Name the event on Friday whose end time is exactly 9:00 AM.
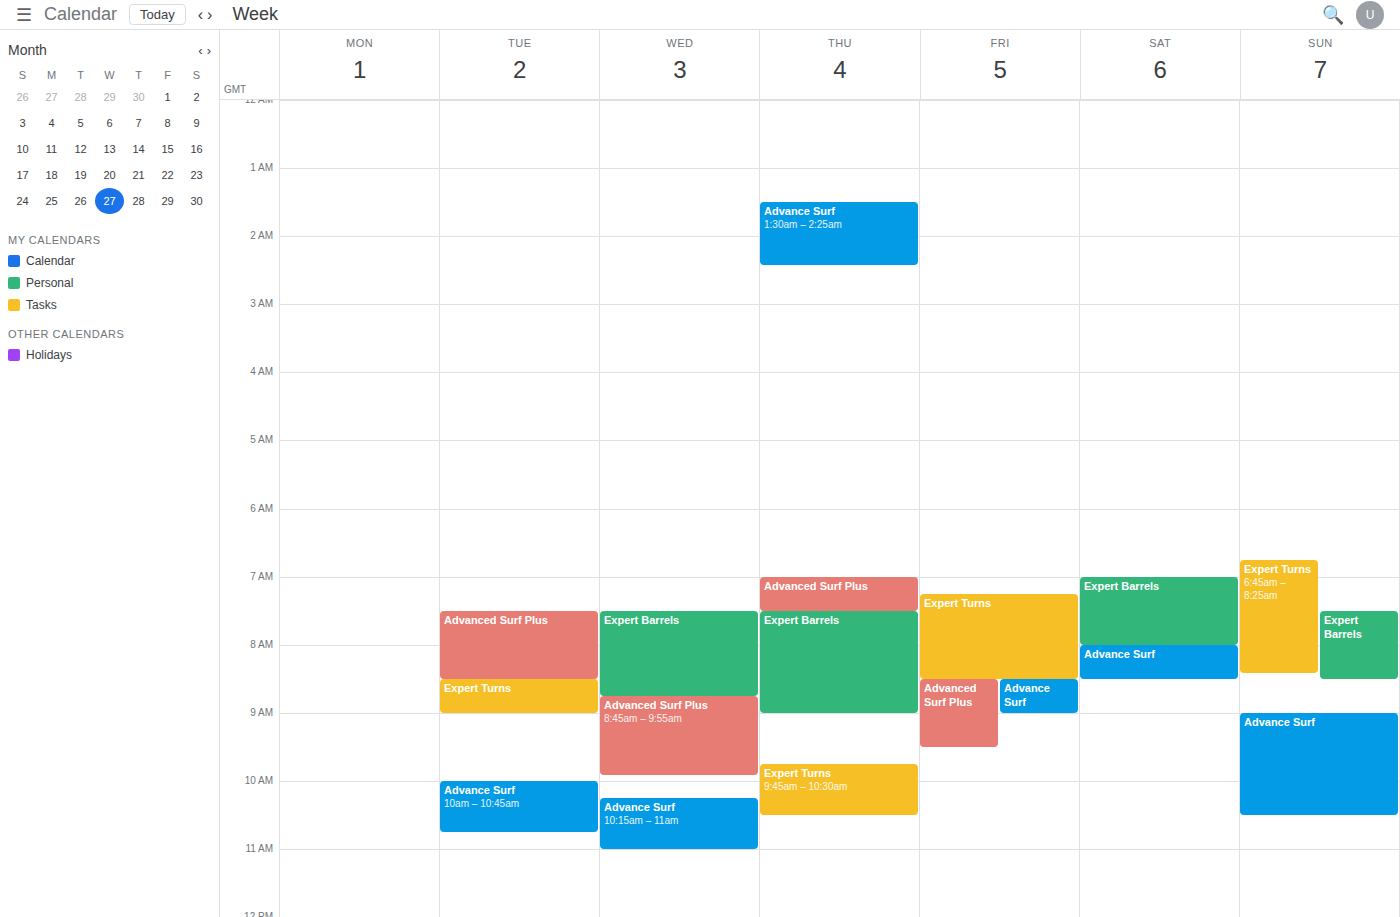
"Advance Surf"